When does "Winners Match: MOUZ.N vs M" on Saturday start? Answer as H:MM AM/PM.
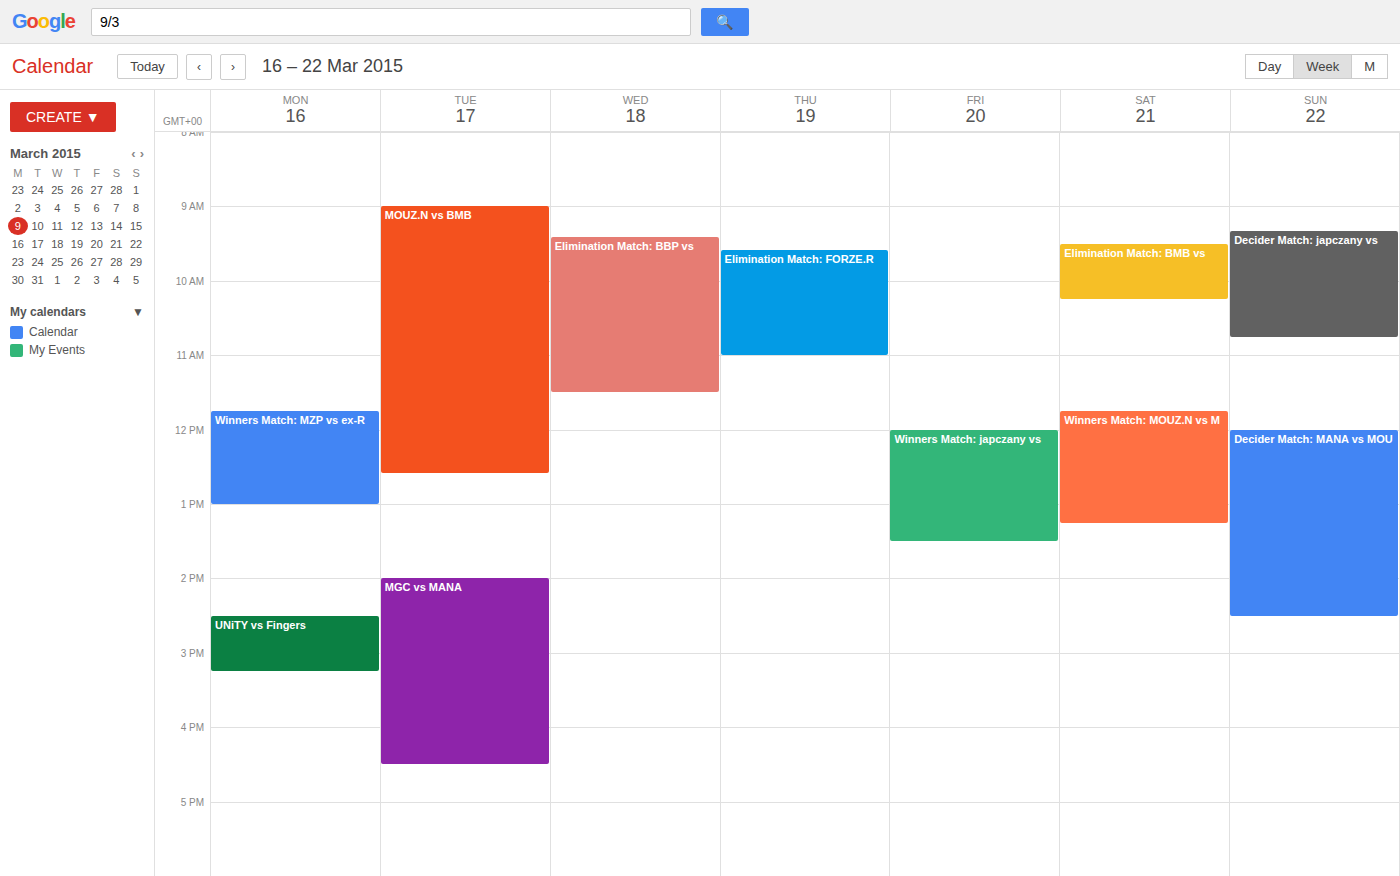
11:45 AM